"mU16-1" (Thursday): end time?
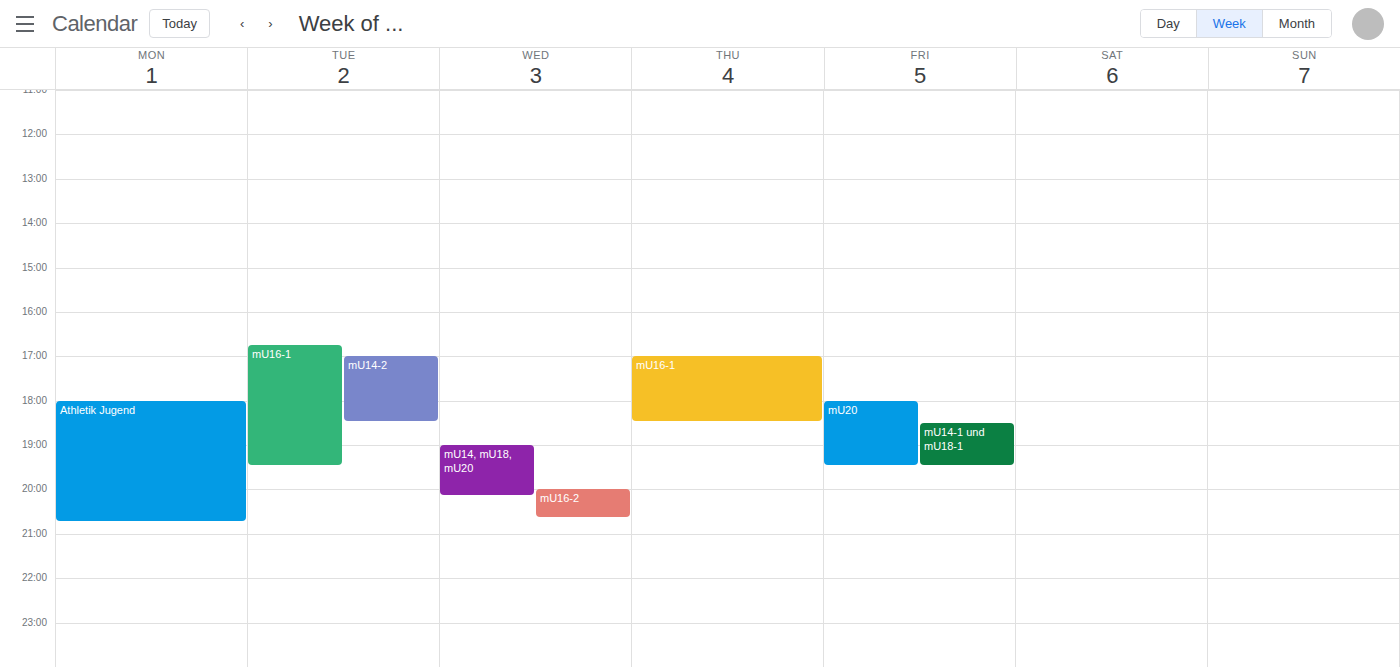
6:30 PM